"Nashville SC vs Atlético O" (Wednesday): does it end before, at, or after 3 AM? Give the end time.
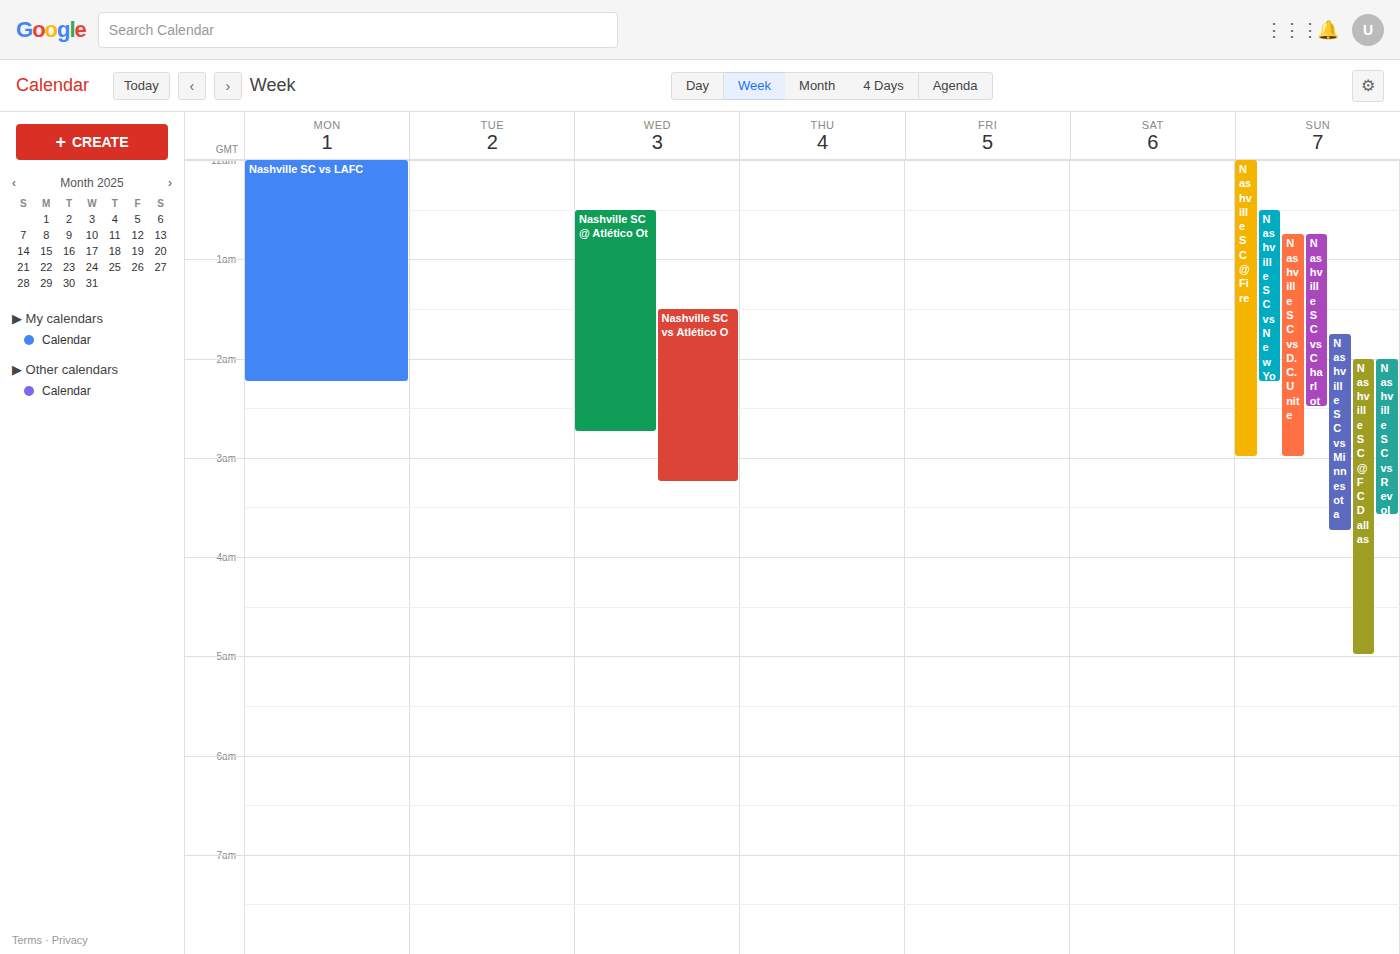
3:15 AM -- after 3 AM, 15 minutes below the 3 AM line.